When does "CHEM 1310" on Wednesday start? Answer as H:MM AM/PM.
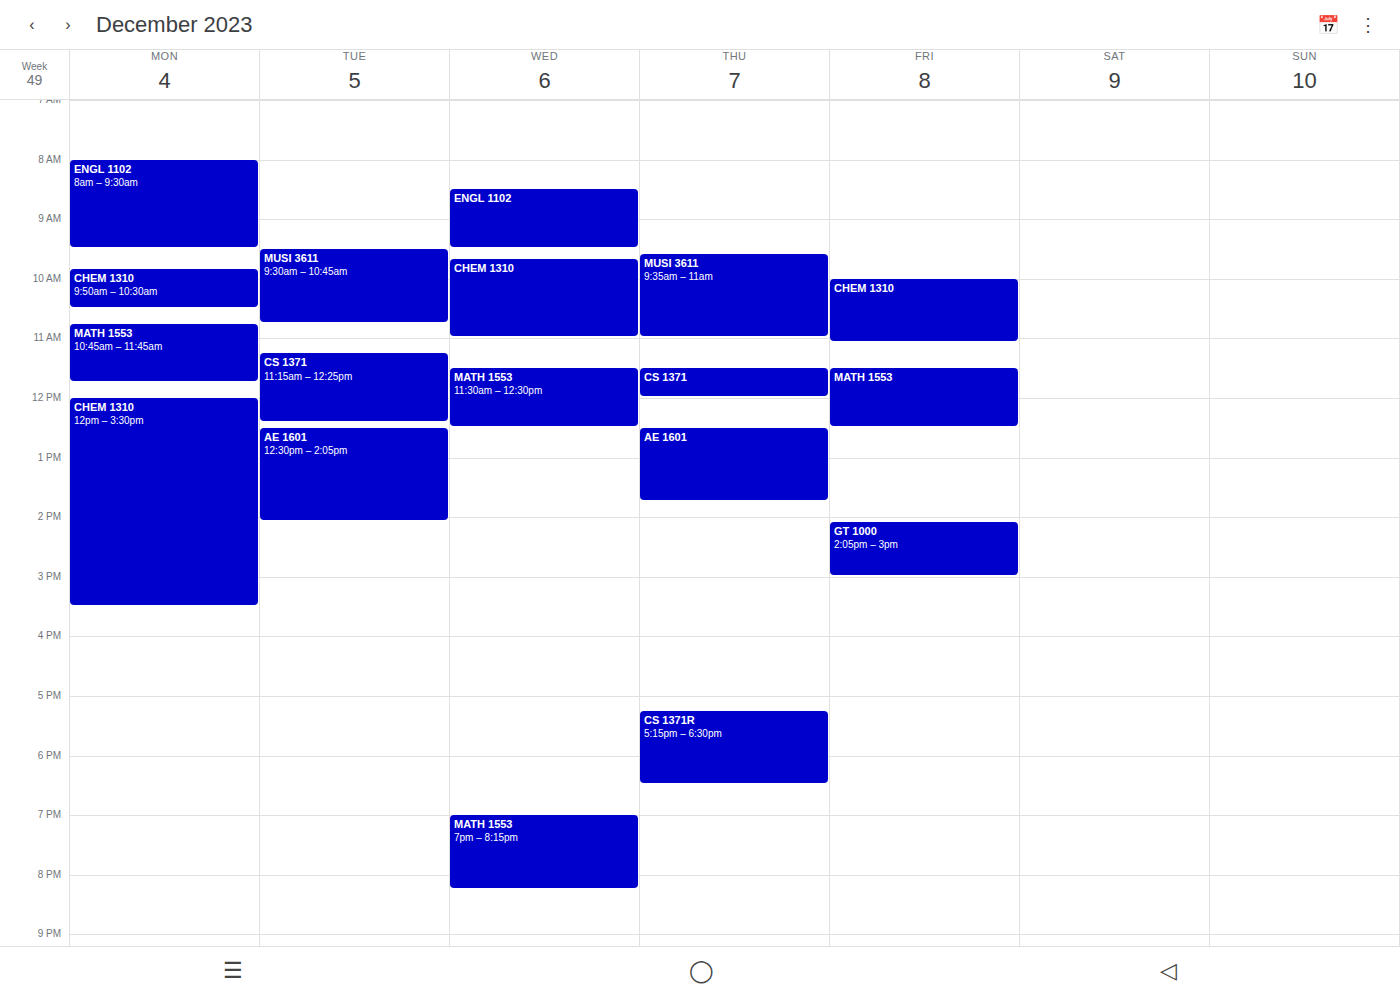
9:40 AM